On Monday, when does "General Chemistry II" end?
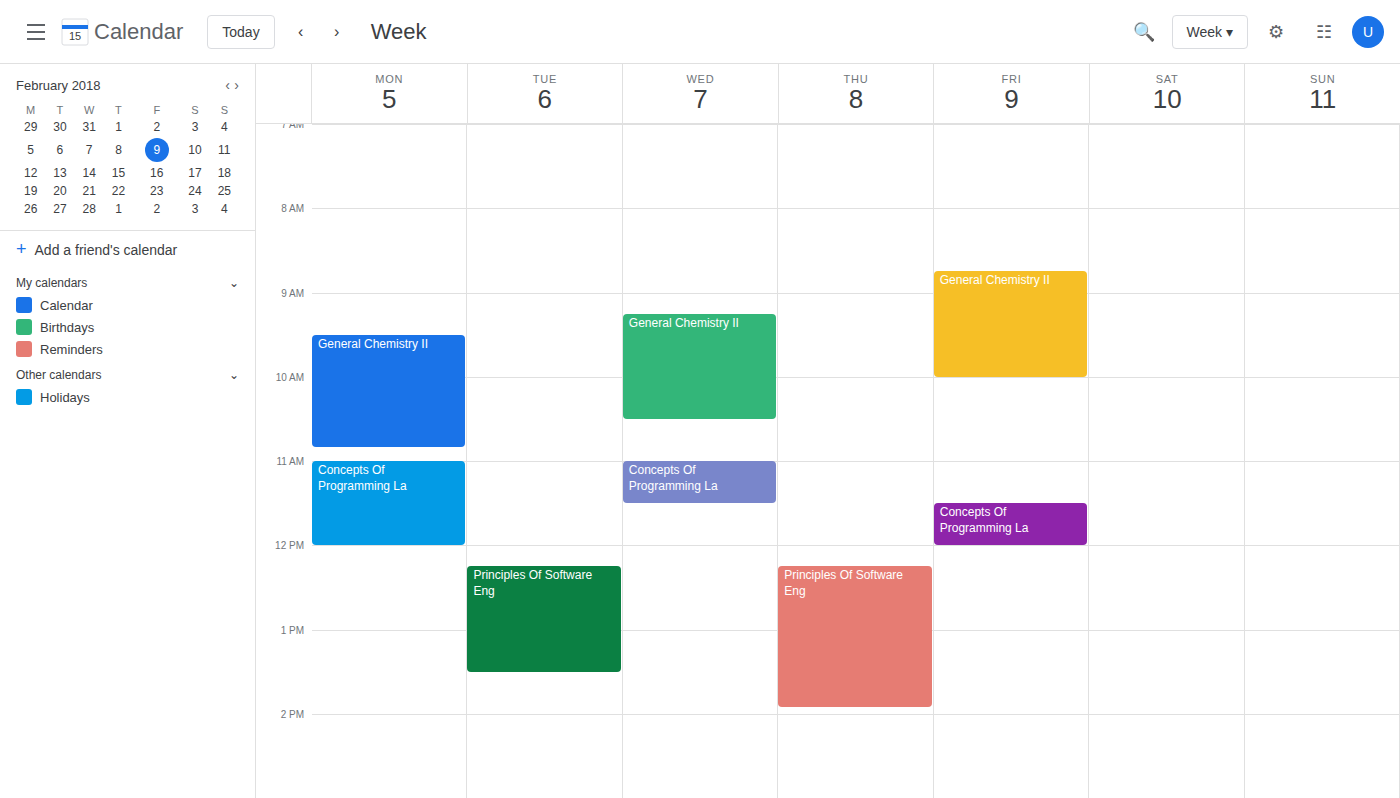
10:50 AM